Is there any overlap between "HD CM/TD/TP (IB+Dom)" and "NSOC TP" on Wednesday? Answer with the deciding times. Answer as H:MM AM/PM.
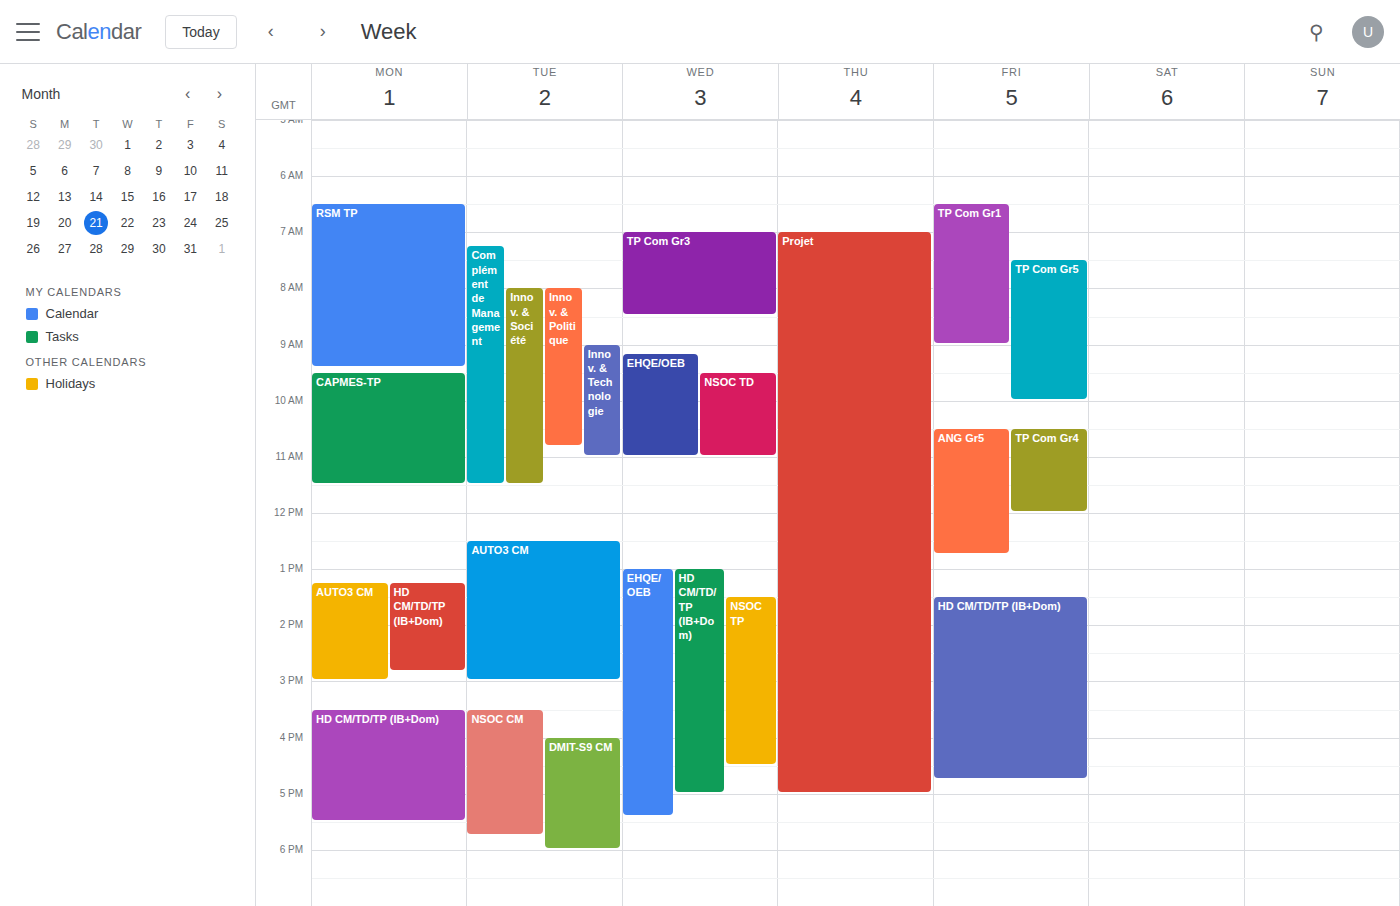
"NSOC TP" runs 1:30 PM to 4:30 PM, inside "HD CM/TD/TP (IB+Dom)" -- they overlap.